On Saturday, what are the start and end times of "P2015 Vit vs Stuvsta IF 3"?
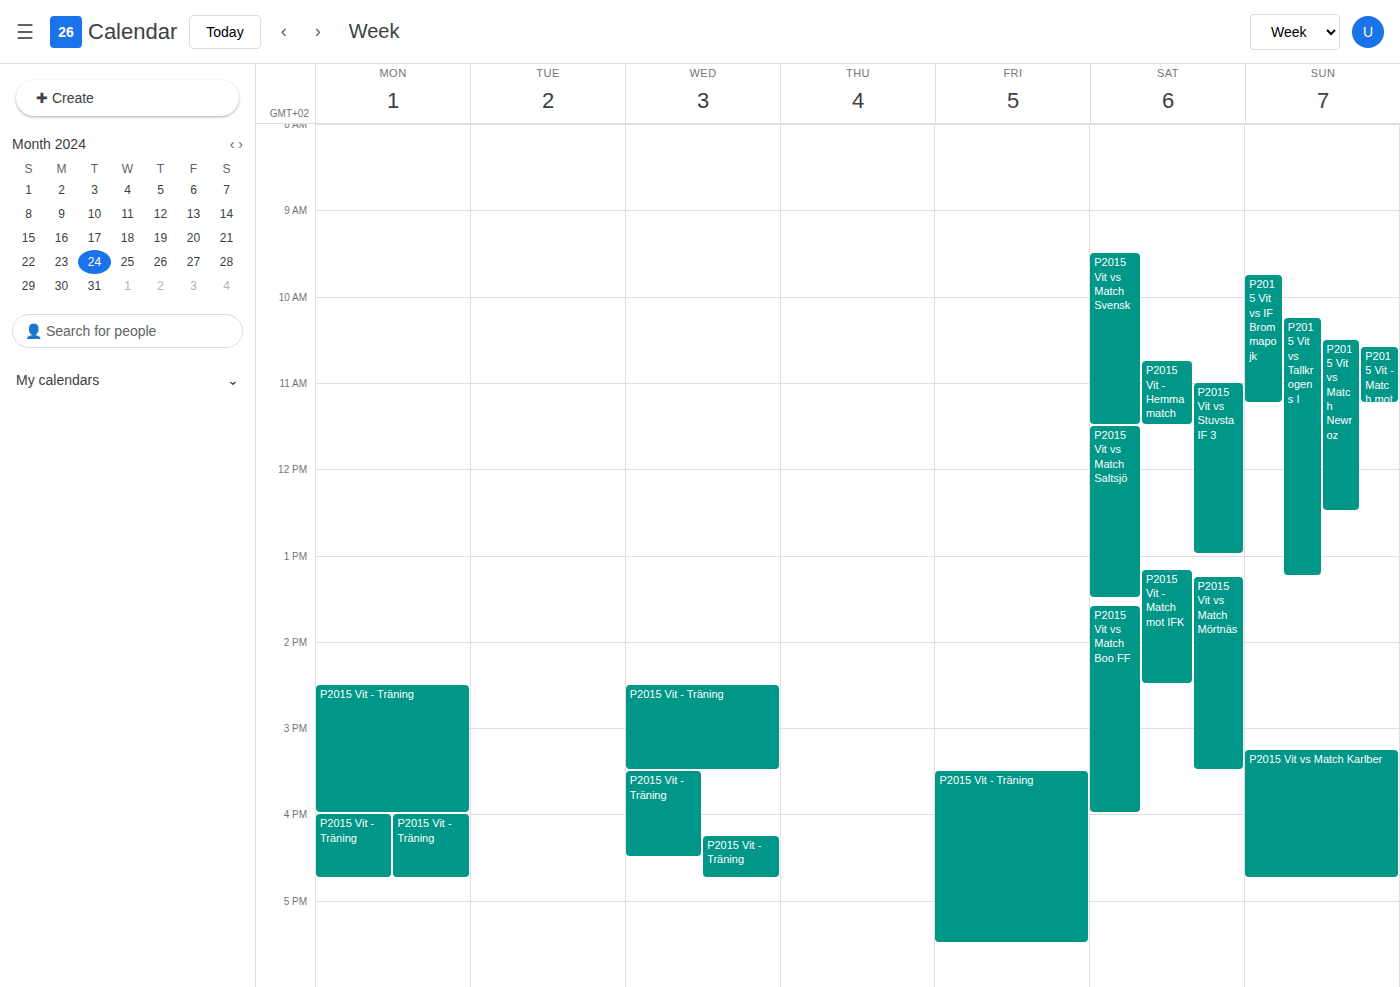
11:00 AM to 1:00 PM